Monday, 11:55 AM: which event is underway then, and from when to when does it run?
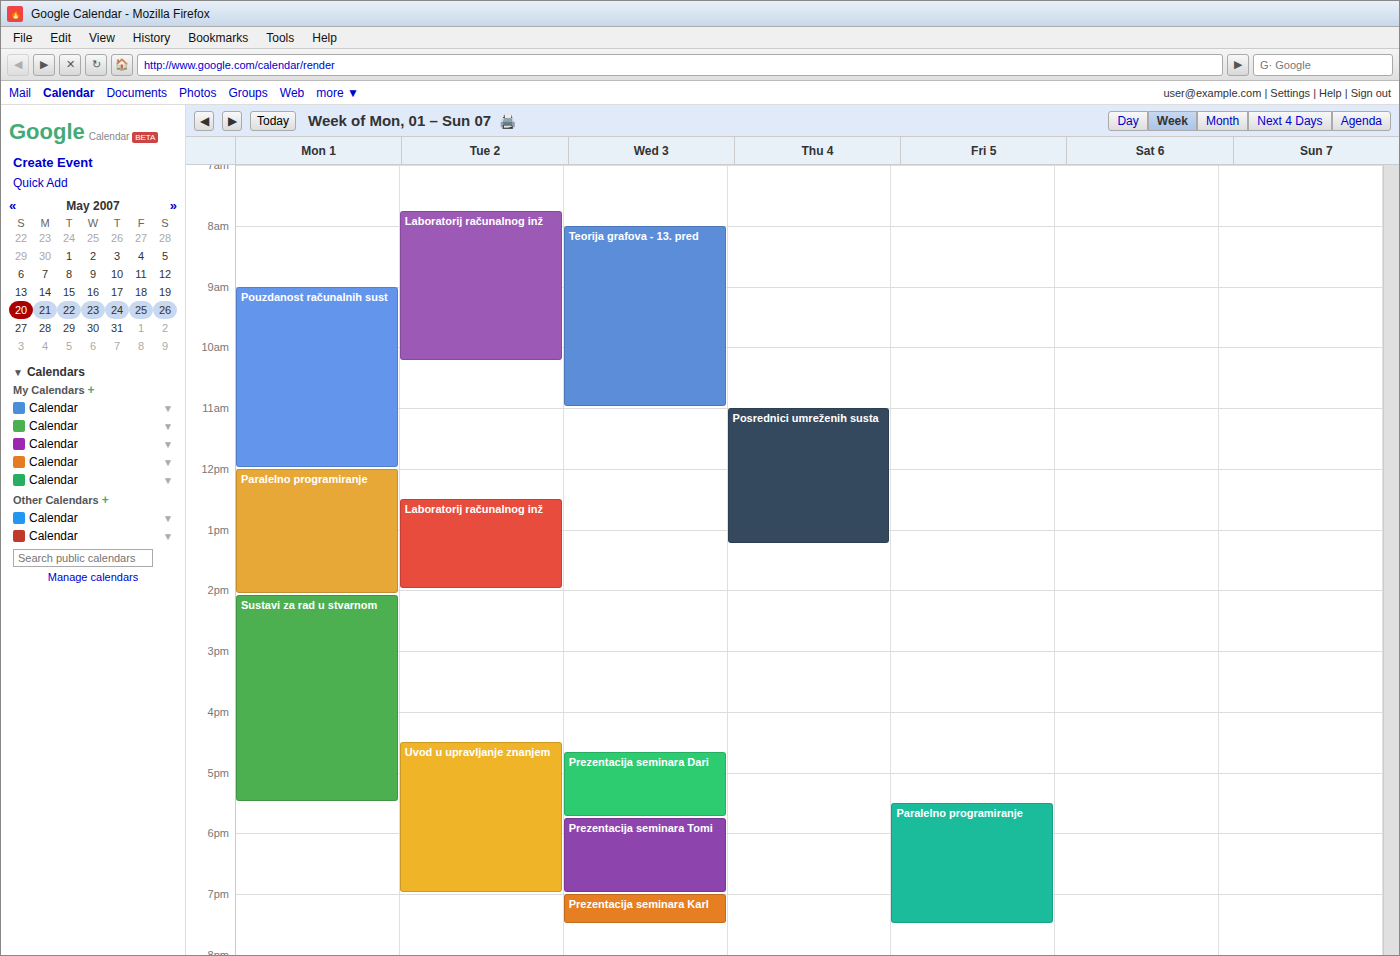
"Pouzdanost računalnih sust", 9:00 AM to 12:00 PM